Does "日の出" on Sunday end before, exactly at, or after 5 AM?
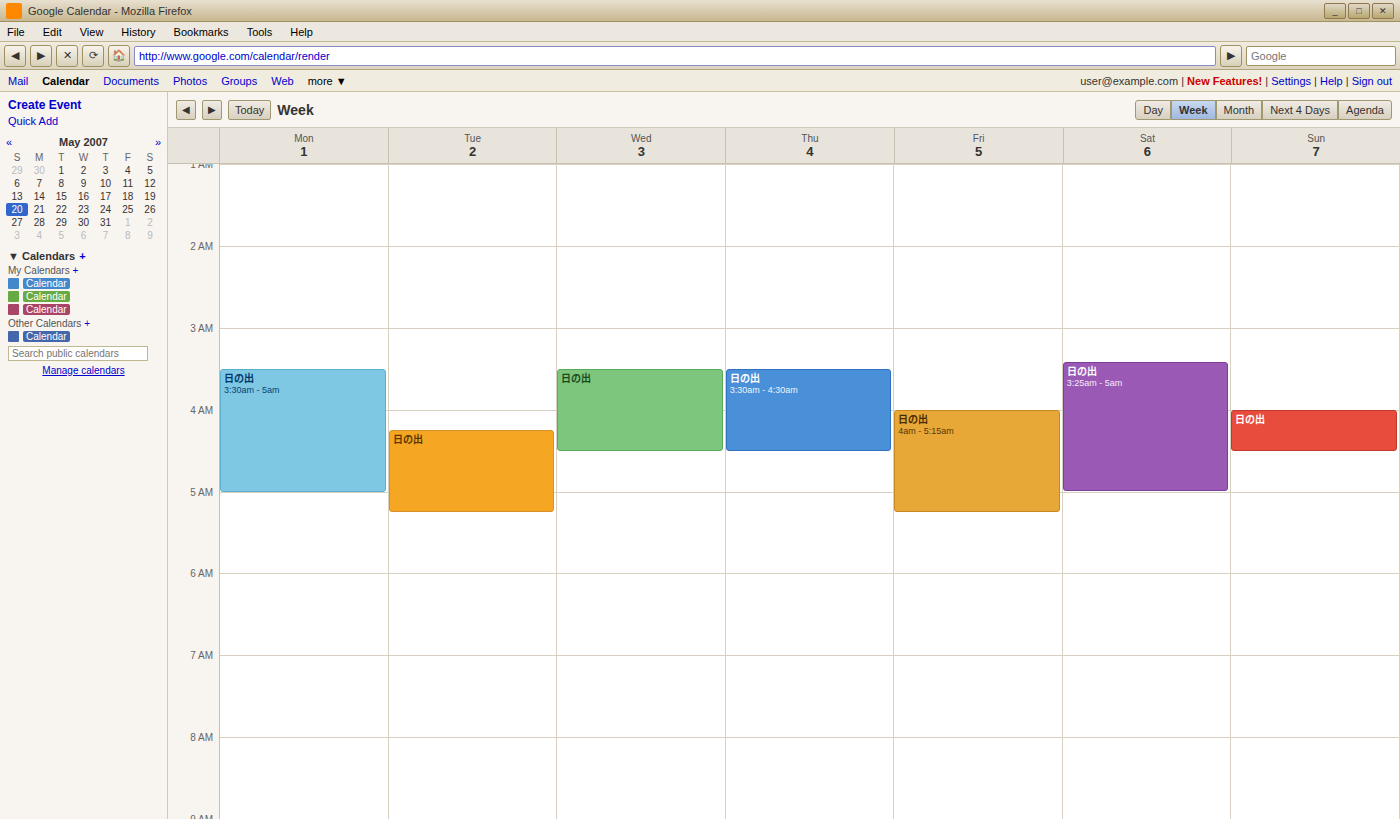
4:30 AM -- before 5 AM, 30 minutes above the 5 AM line.